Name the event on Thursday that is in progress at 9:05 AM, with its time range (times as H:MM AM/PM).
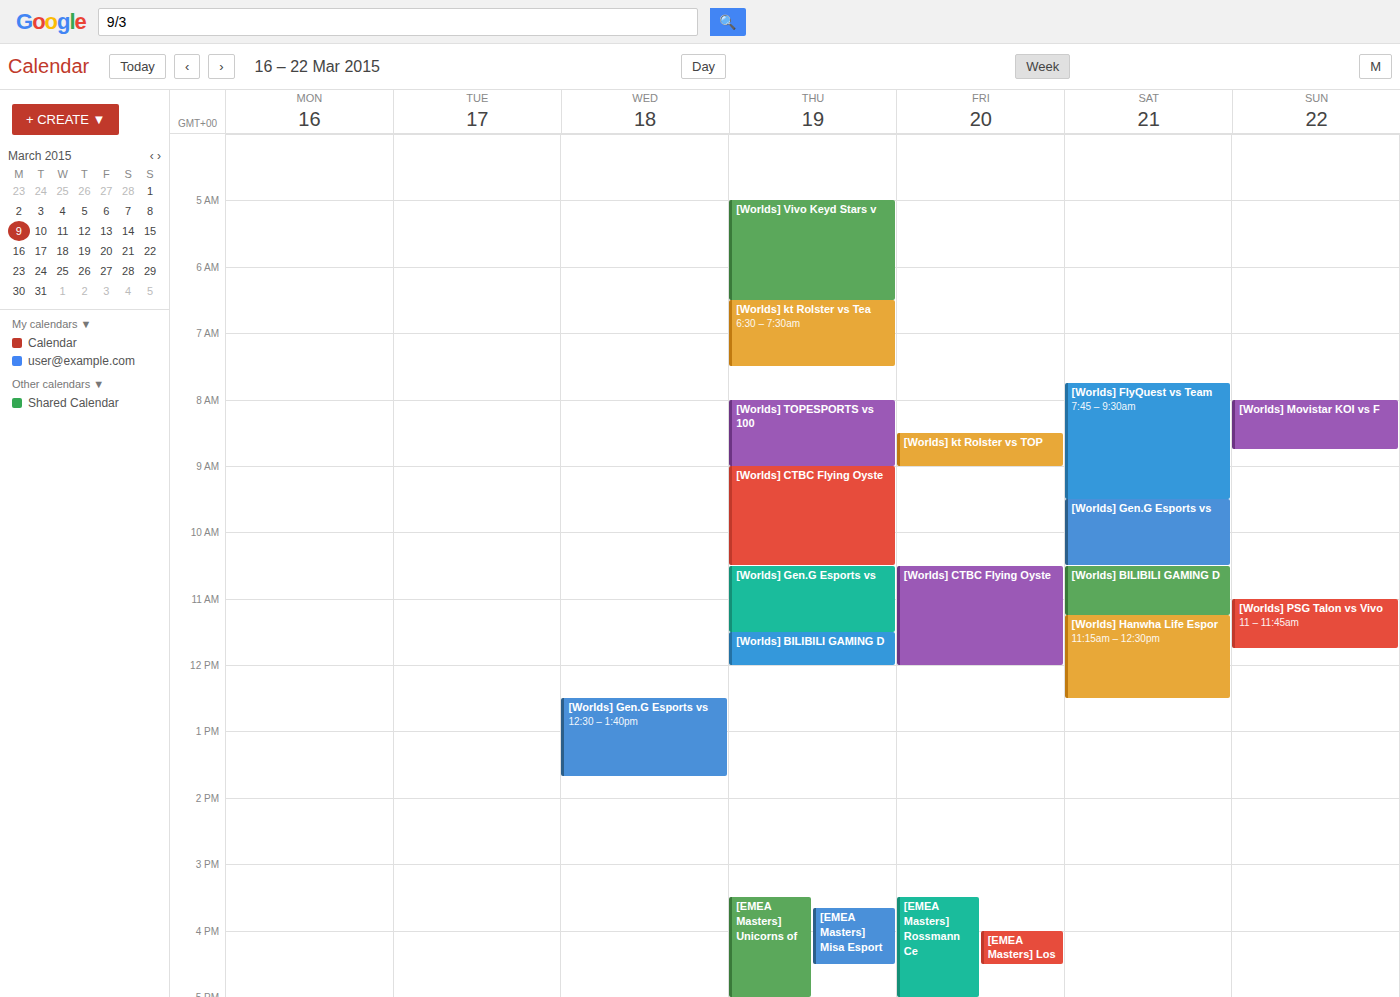
"[Worlds] CTBC Flying Oyste", 9:00 AM to 10:30 AM